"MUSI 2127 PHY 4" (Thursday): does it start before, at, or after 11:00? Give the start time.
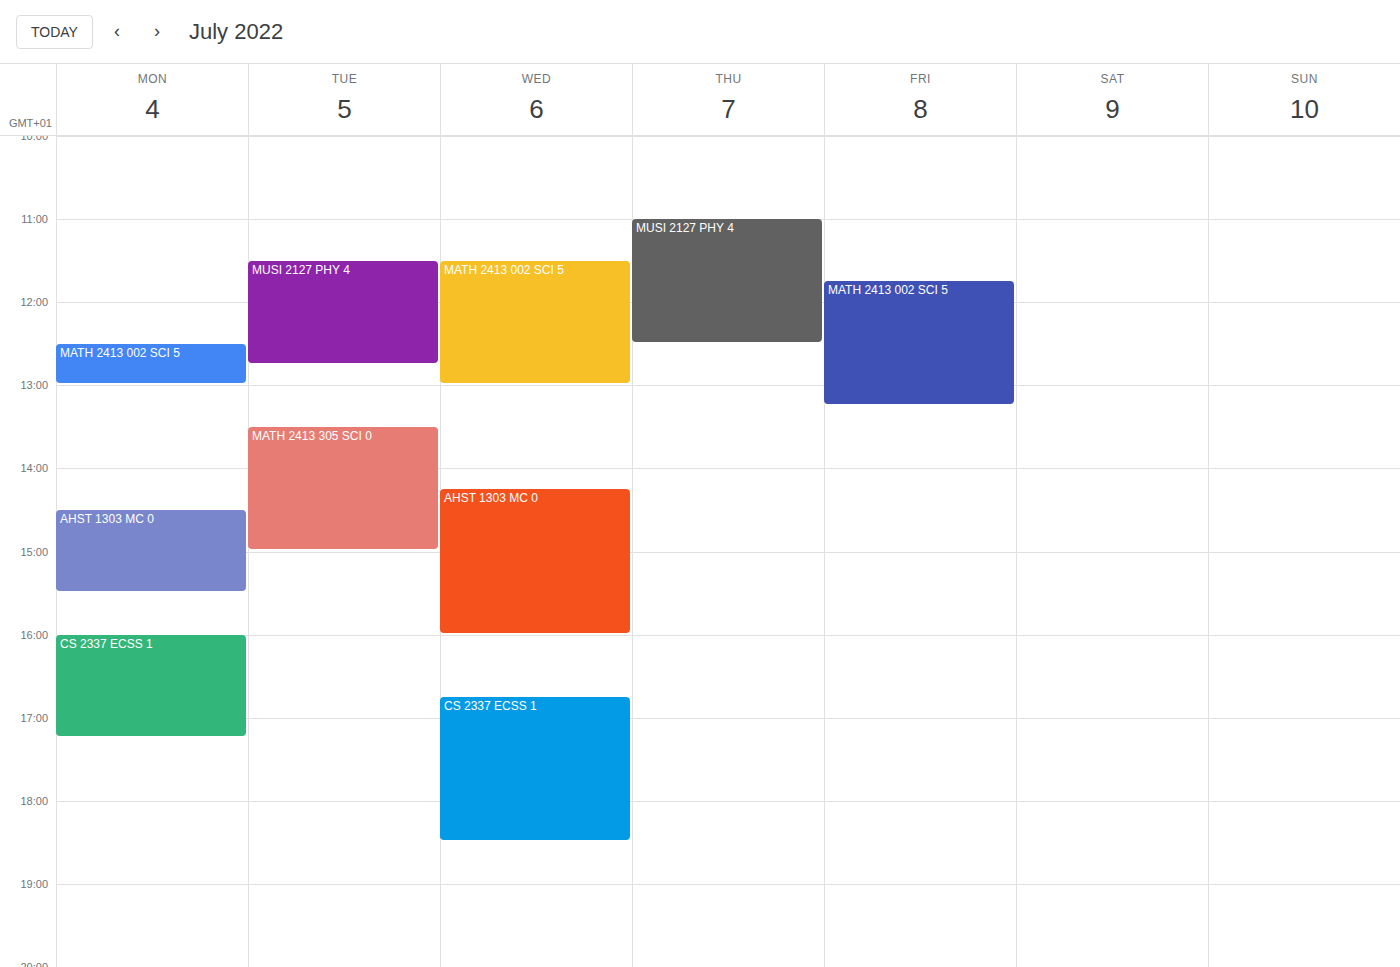
11:00 -- exactly at 11:00, on the 11:00 line.